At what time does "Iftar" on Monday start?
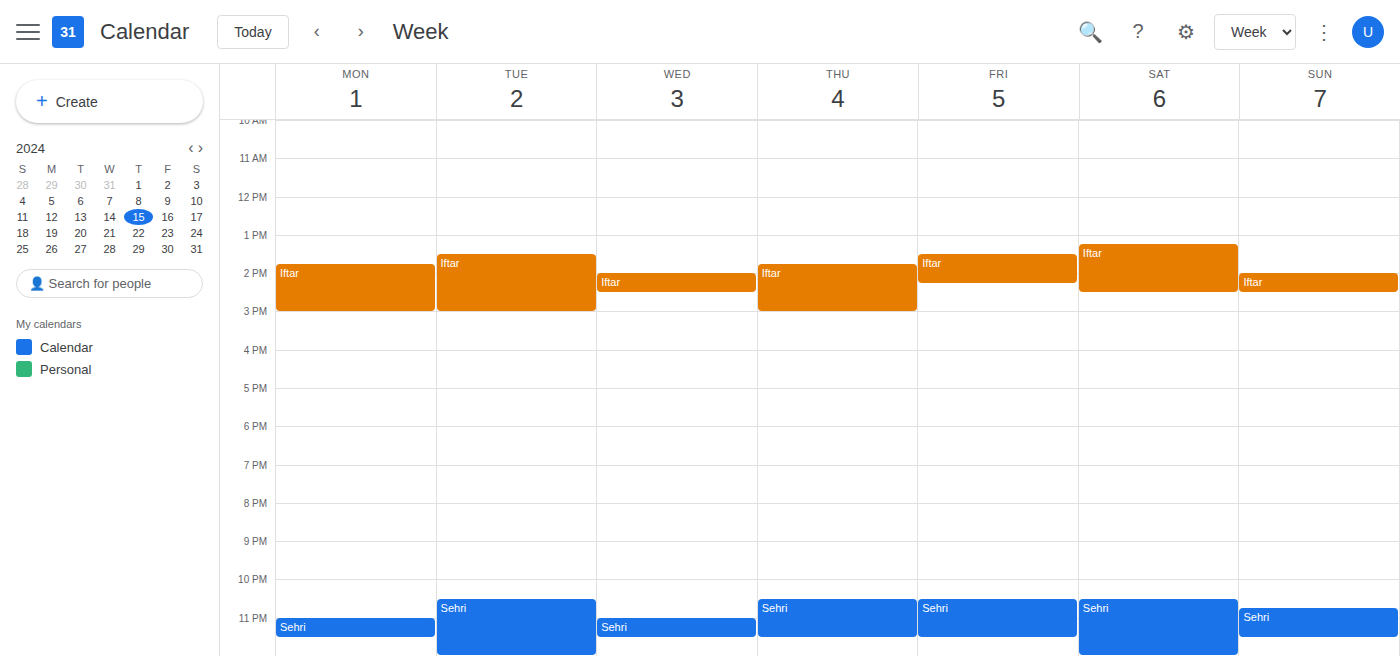
1:45 PM